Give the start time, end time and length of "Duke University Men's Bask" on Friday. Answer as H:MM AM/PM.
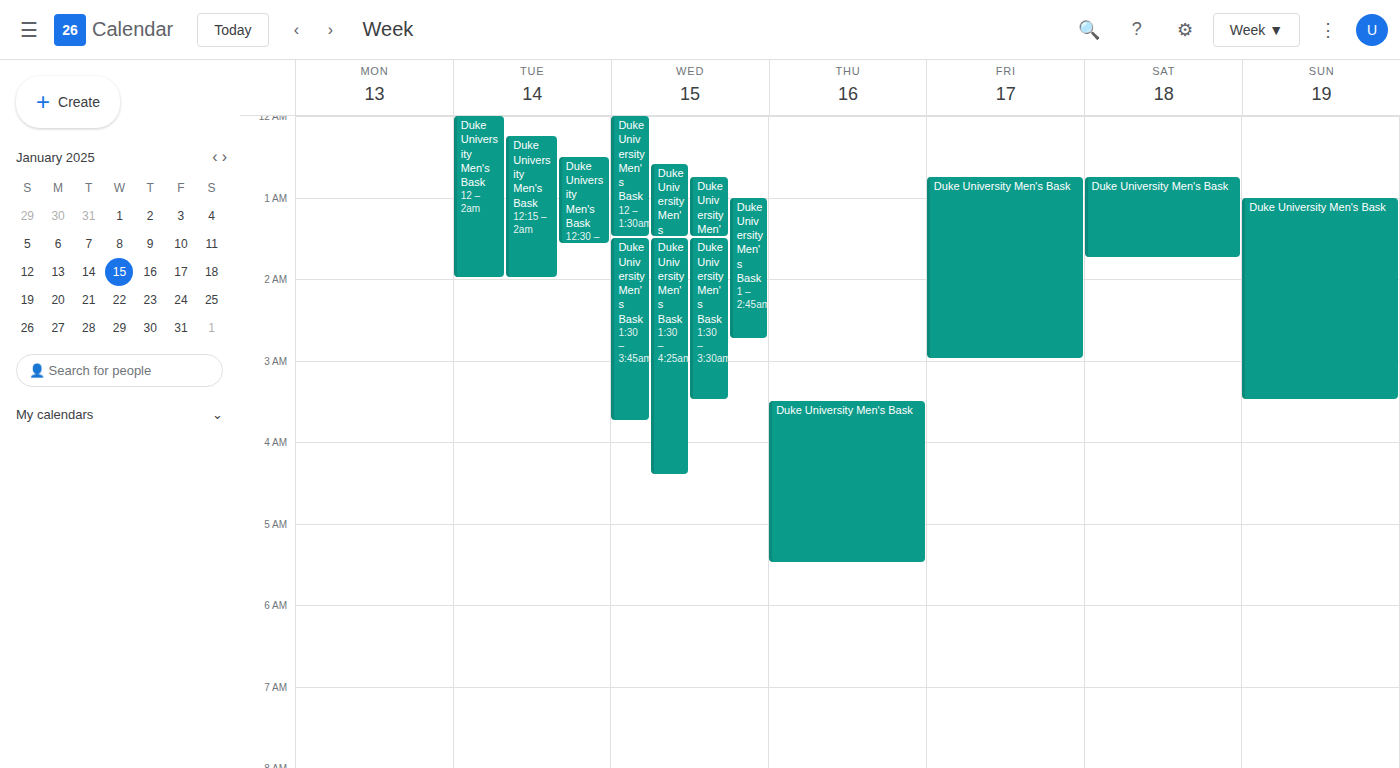
12:45 AM to 3:00 AM, 2 hours 15 minutes